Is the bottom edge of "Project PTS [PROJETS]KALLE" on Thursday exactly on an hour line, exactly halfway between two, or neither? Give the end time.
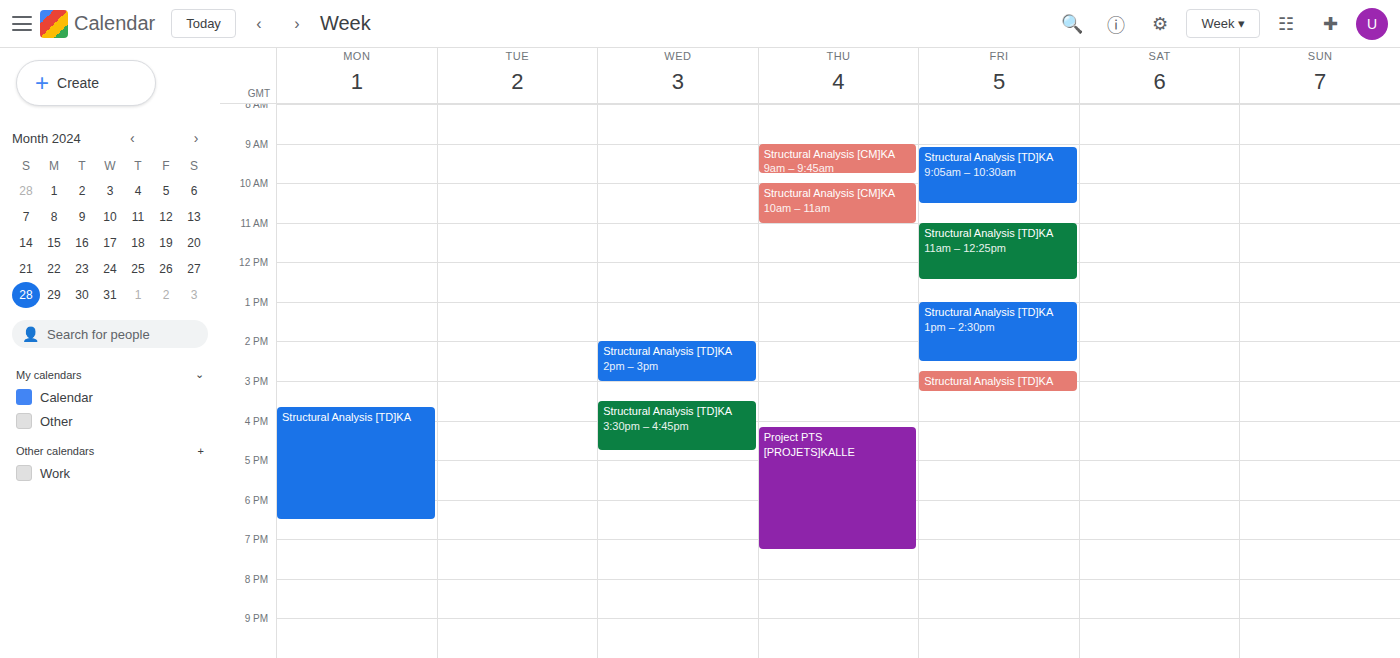
7:15 PM -- neither: a quarter of the way from the 7 PM line to the 8 PM line.